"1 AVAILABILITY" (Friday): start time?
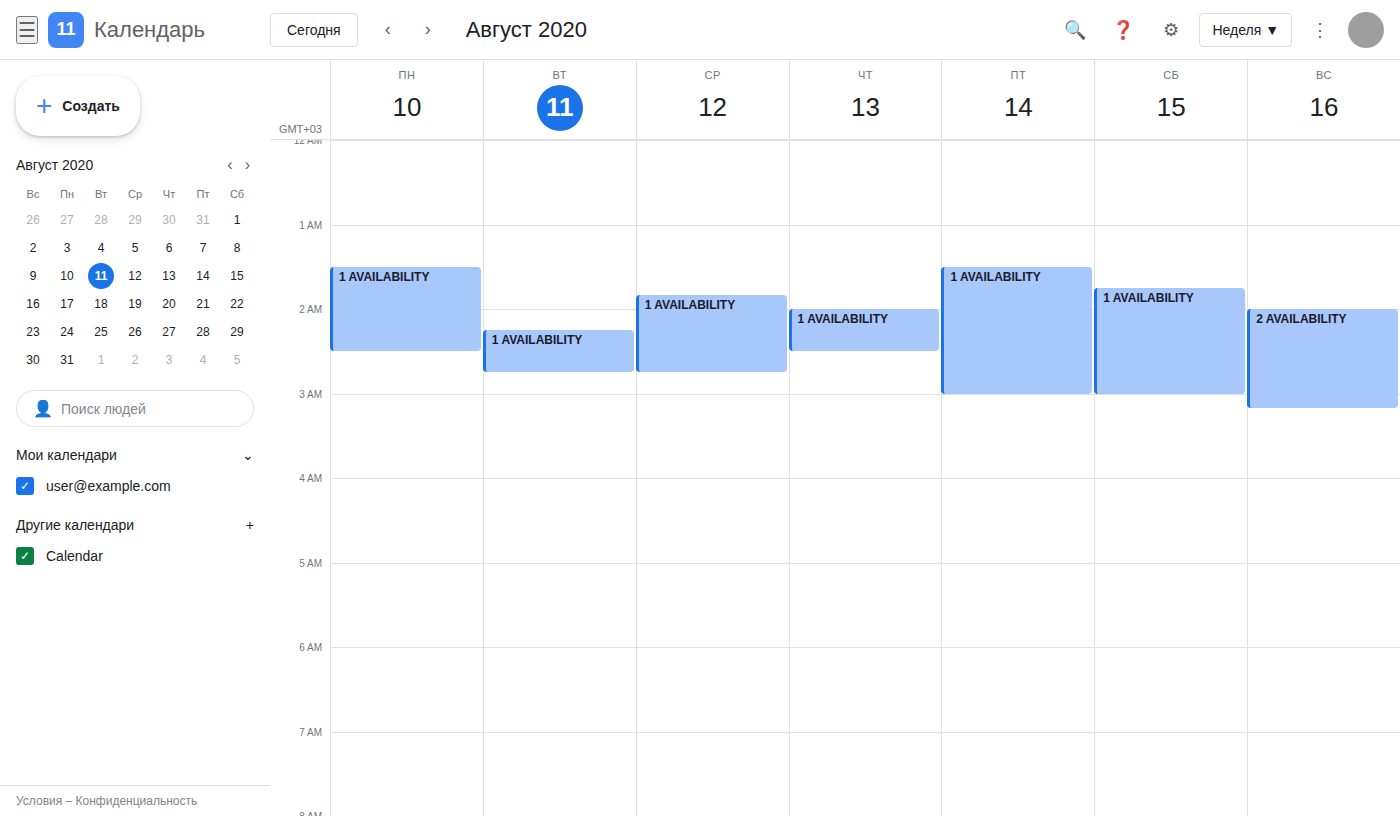
1:30 AM